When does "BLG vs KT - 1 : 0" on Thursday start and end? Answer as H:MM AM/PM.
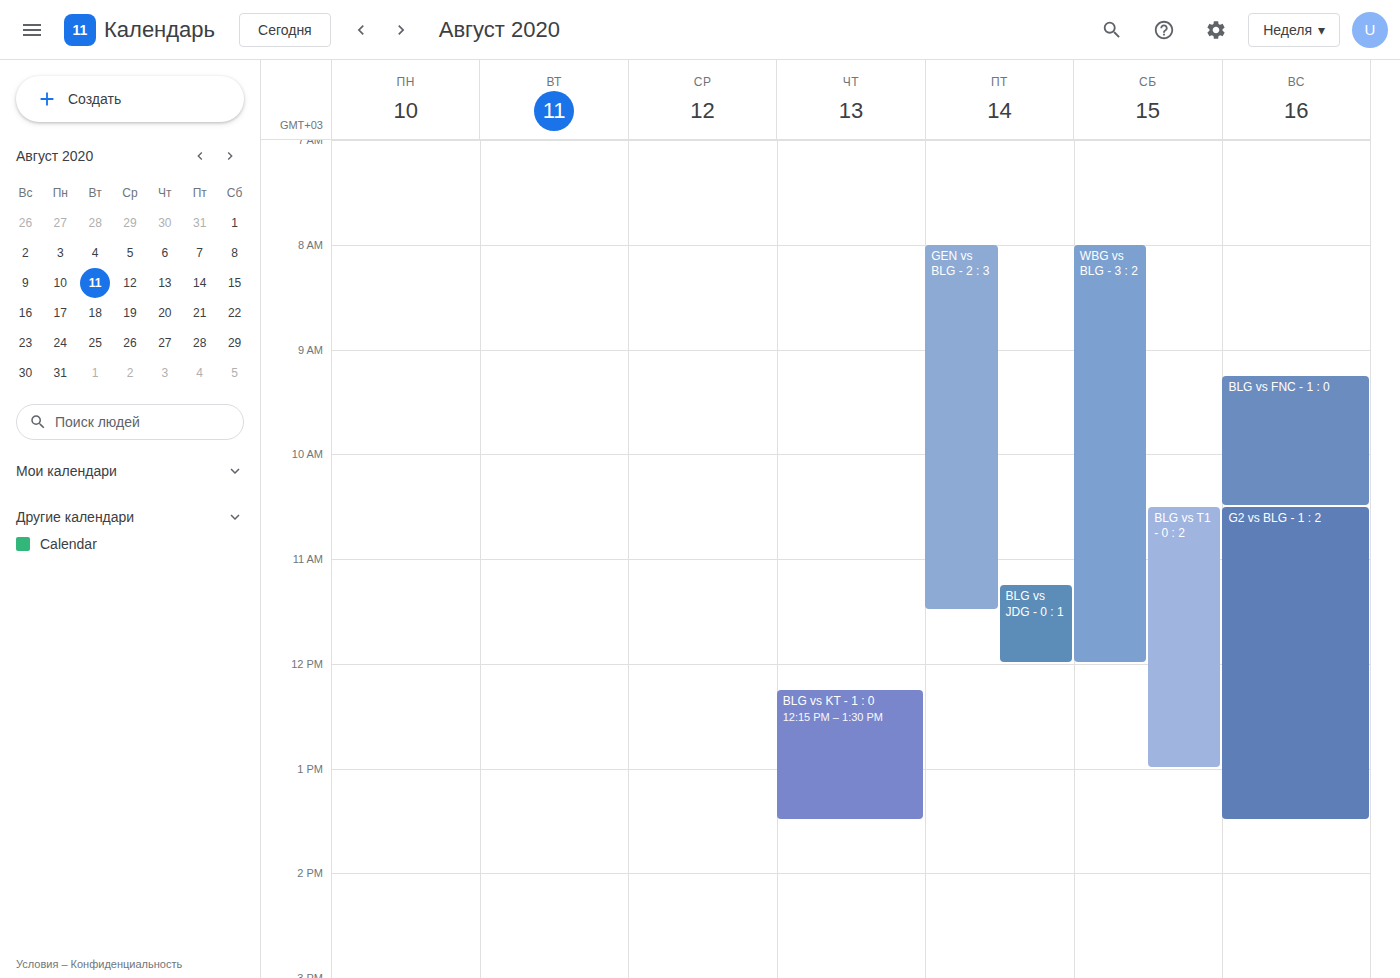
12:15 PM to 1:30 PM